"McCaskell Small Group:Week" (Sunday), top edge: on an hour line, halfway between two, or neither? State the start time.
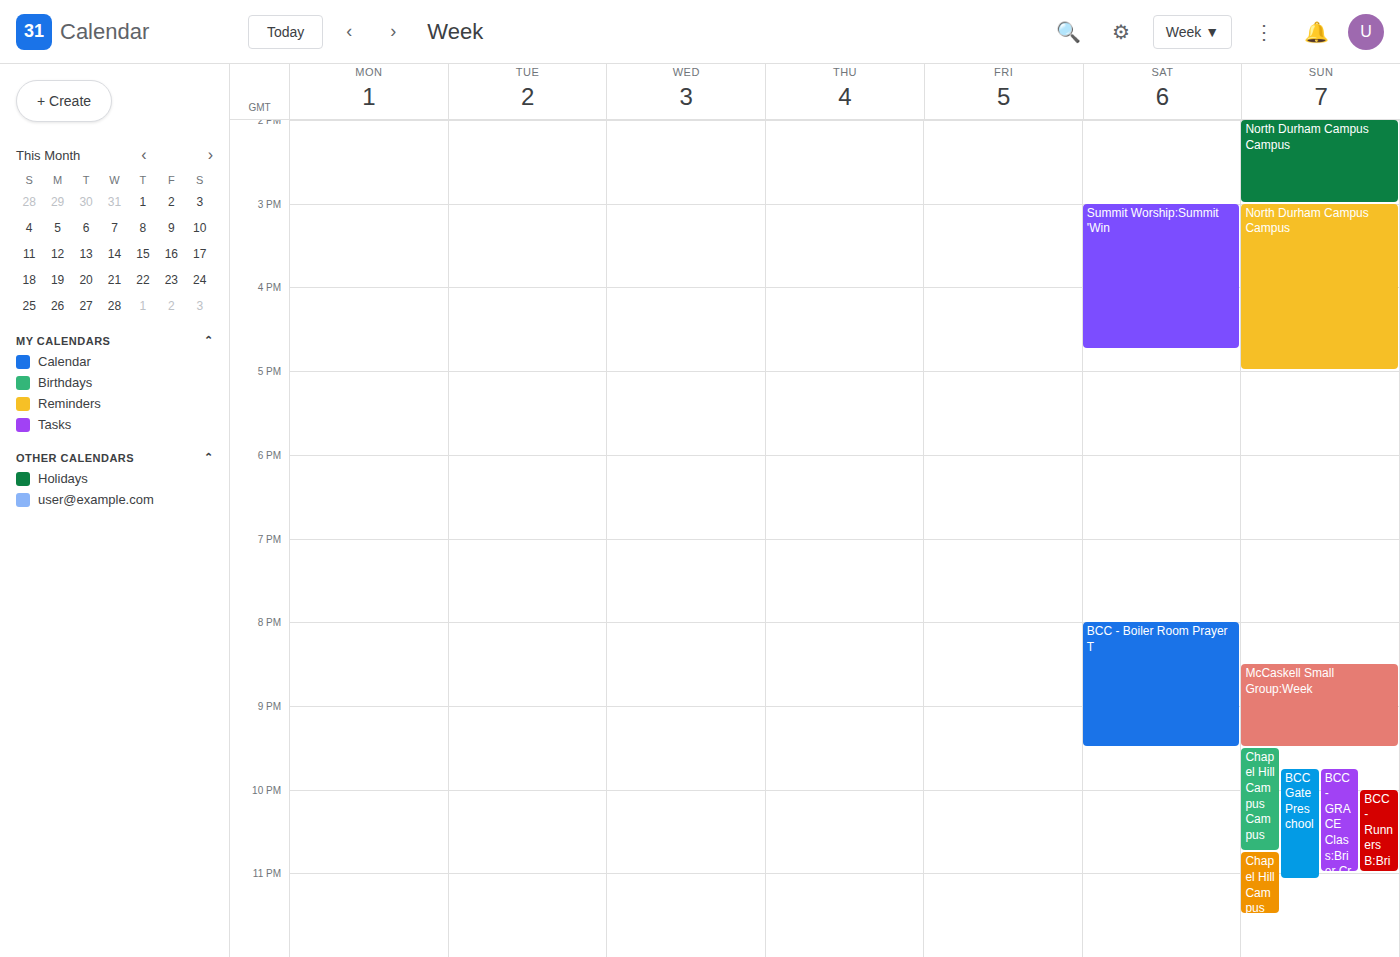
8:30 PM -- halfway between the 8 PM and 9 PM lines.